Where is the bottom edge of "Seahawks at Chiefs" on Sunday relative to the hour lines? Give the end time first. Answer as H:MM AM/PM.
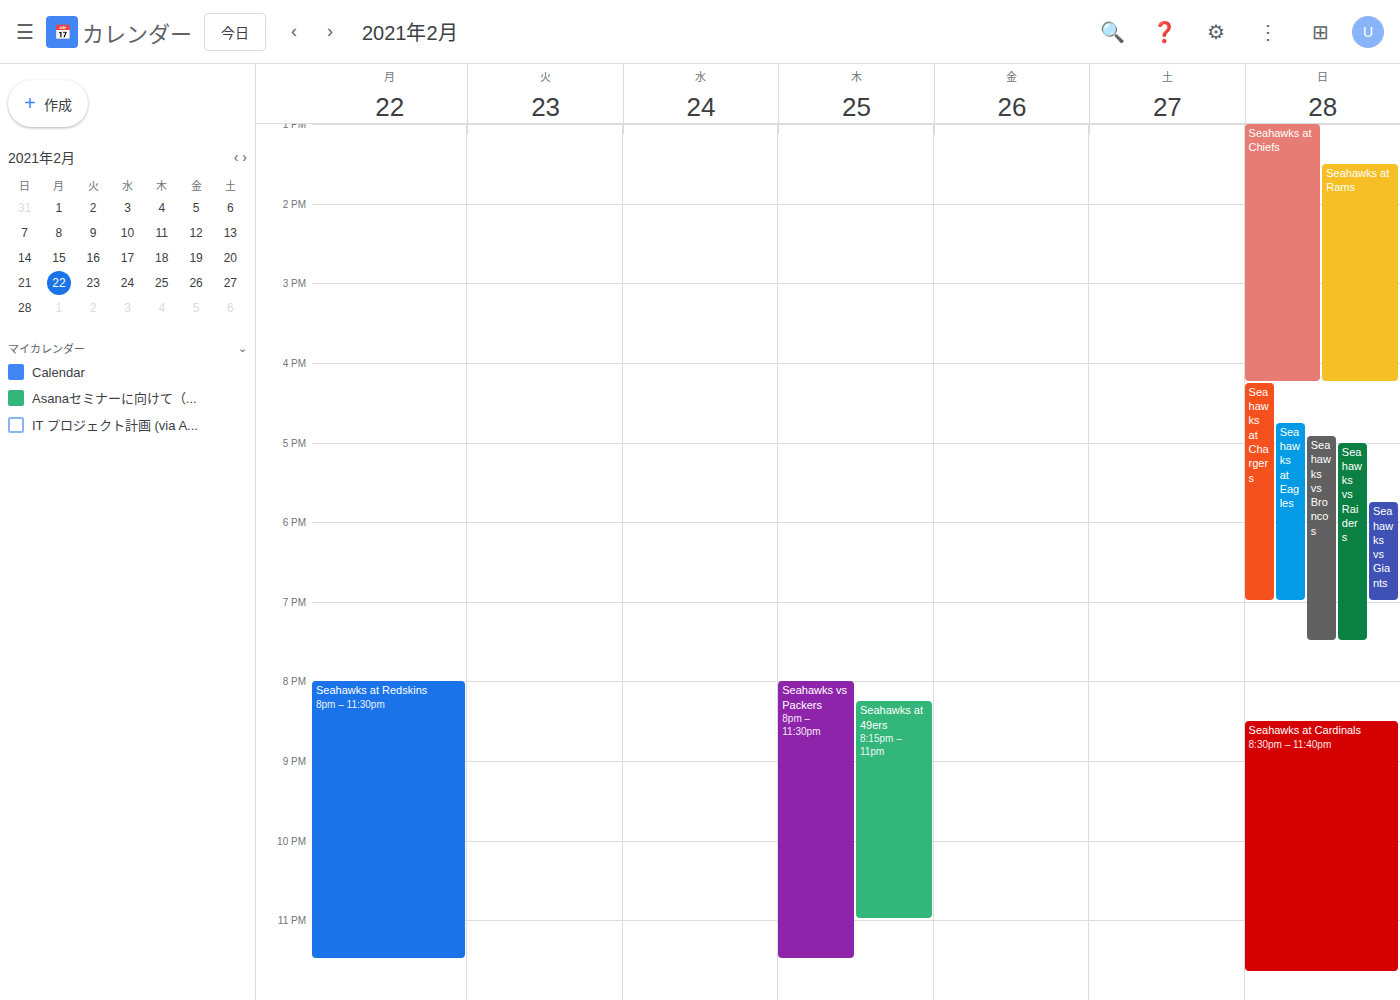
4:15 PM -- neither: a quarter of the way from the 4 PM line to the 5 PM line.